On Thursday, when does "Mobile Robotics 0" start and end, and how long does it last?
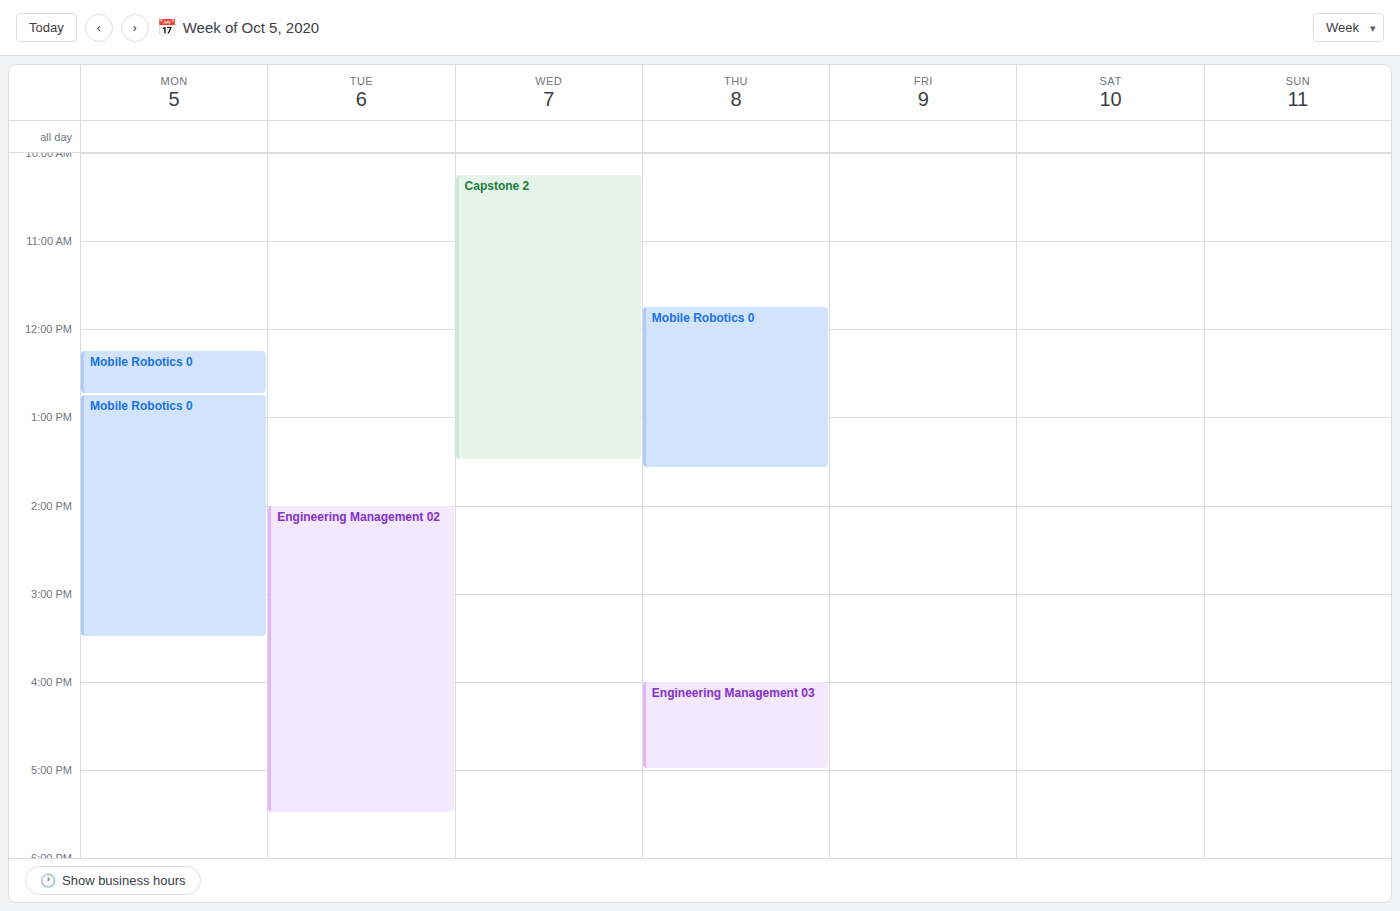
11:45 AM to 1:35 PM, 1 hour 50 minutes